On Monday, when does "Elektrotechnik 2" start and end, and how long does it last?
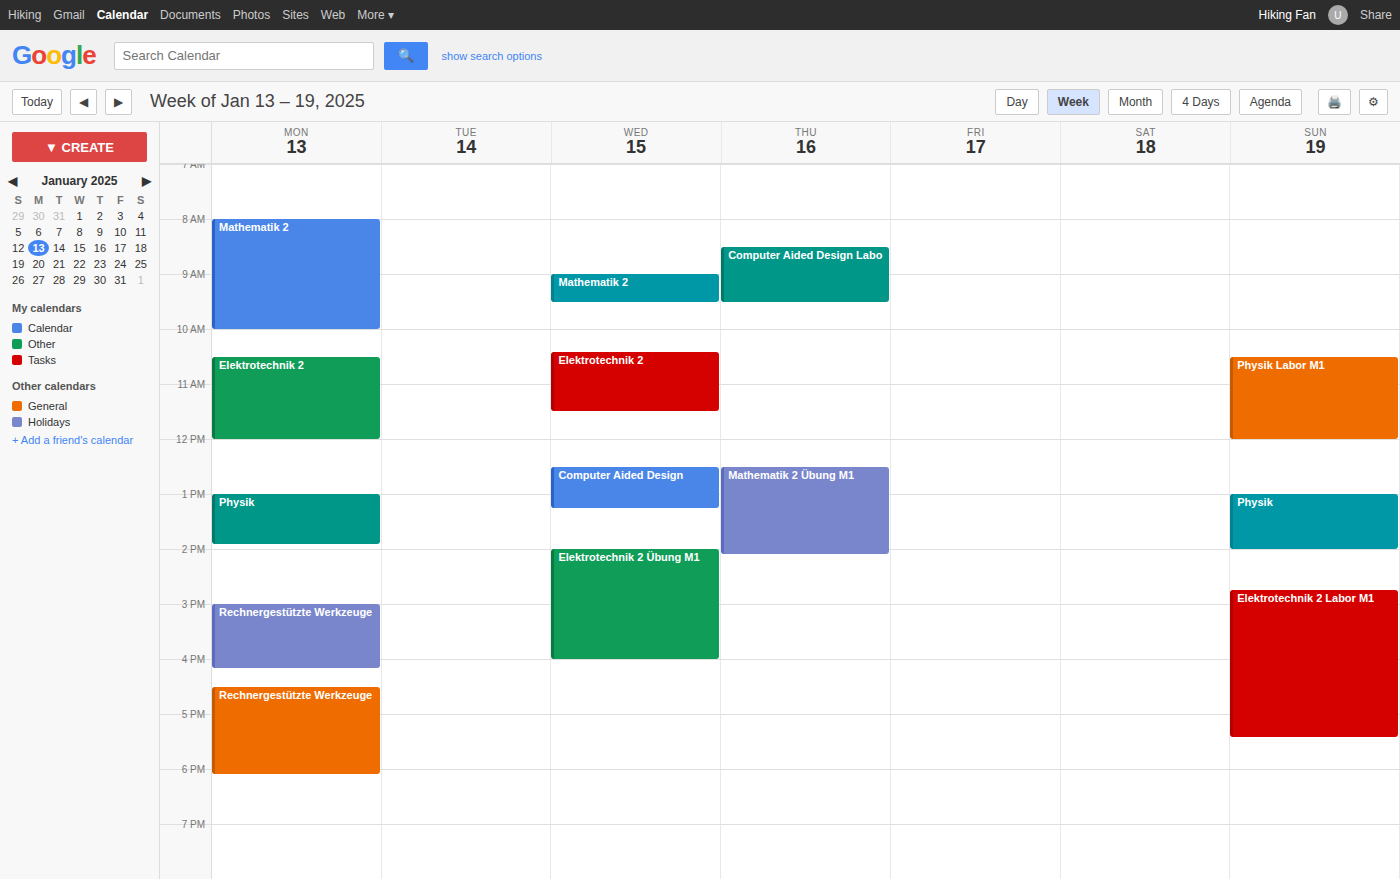
10:30 AM to 12:00 PM, 1 hour 30 minutes